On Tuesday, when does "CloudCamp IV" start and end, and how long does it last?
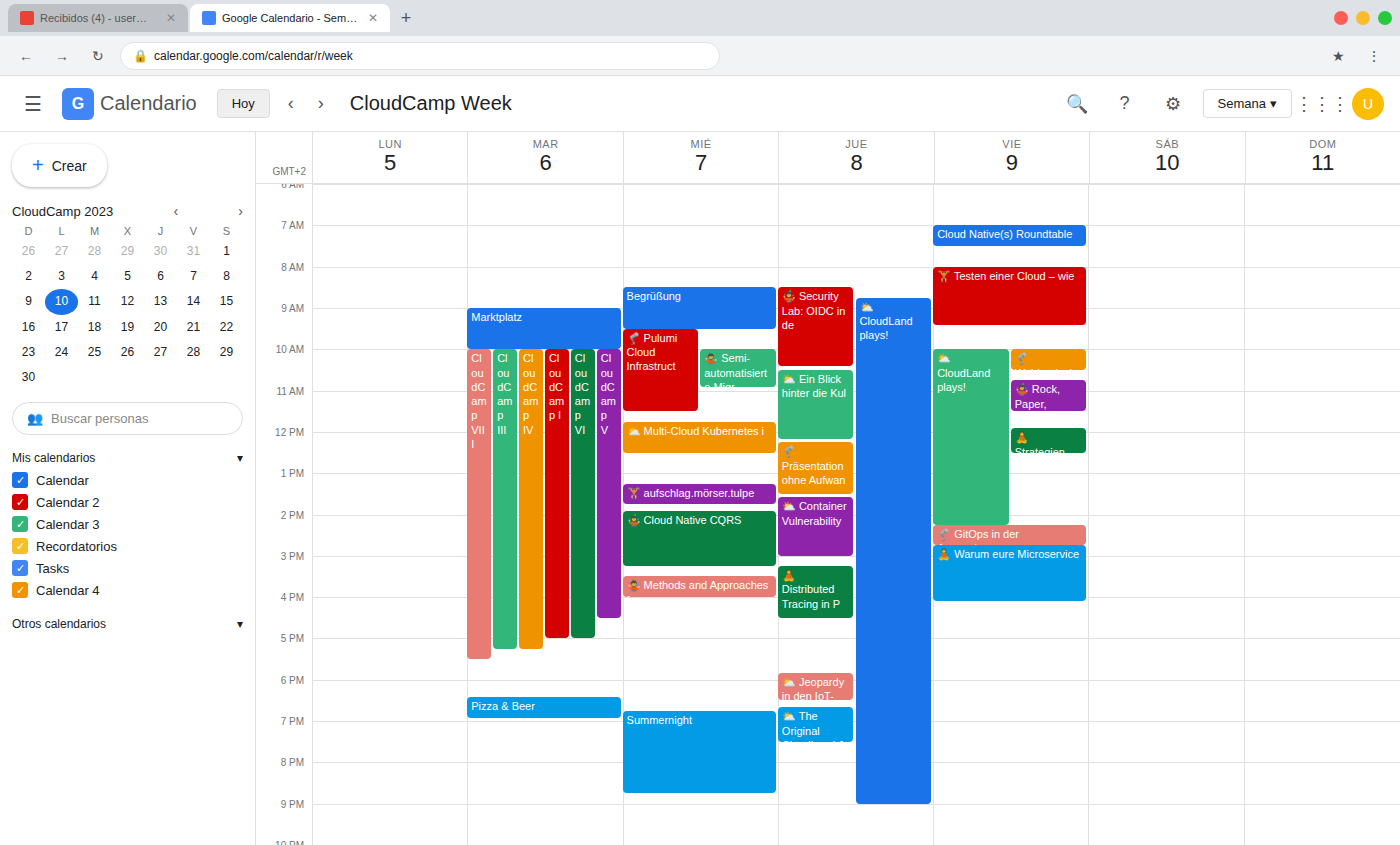
10:00 AM to 5:15 PM, 7 hours 15 minutes